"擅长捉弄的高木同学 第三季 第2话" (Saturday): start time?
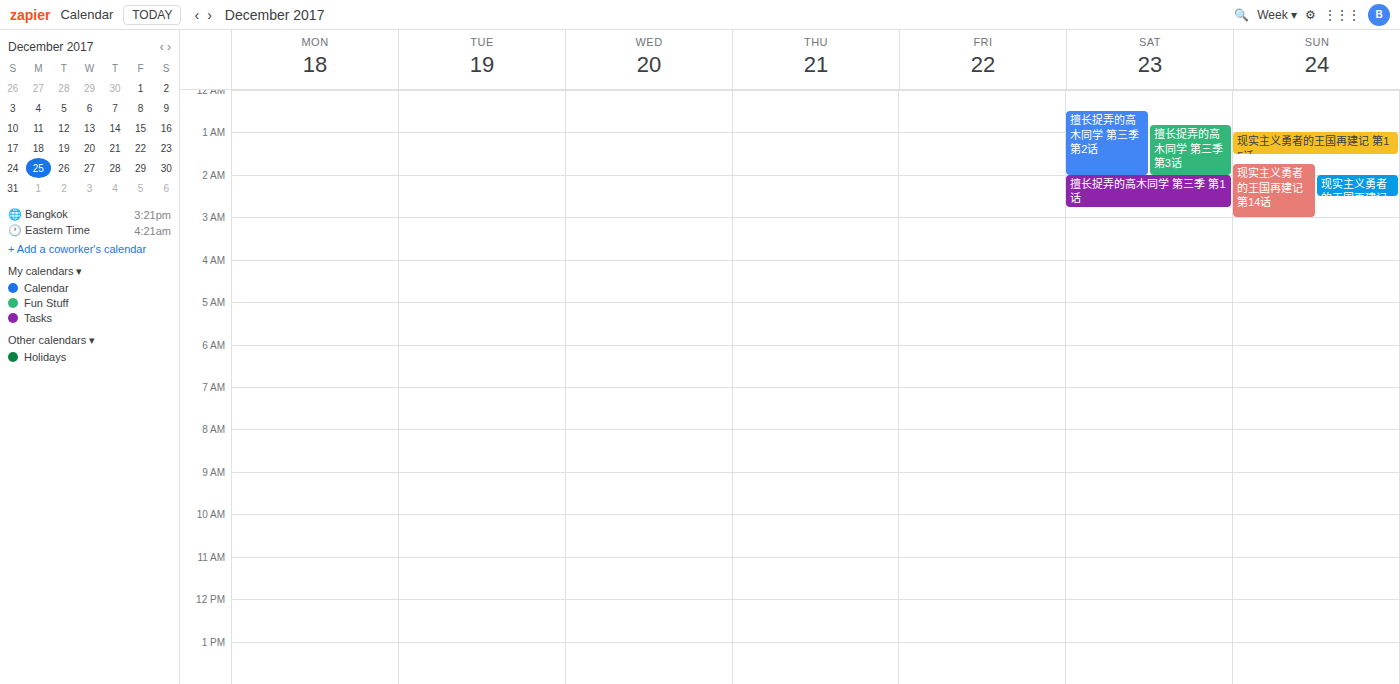
12:30 AM